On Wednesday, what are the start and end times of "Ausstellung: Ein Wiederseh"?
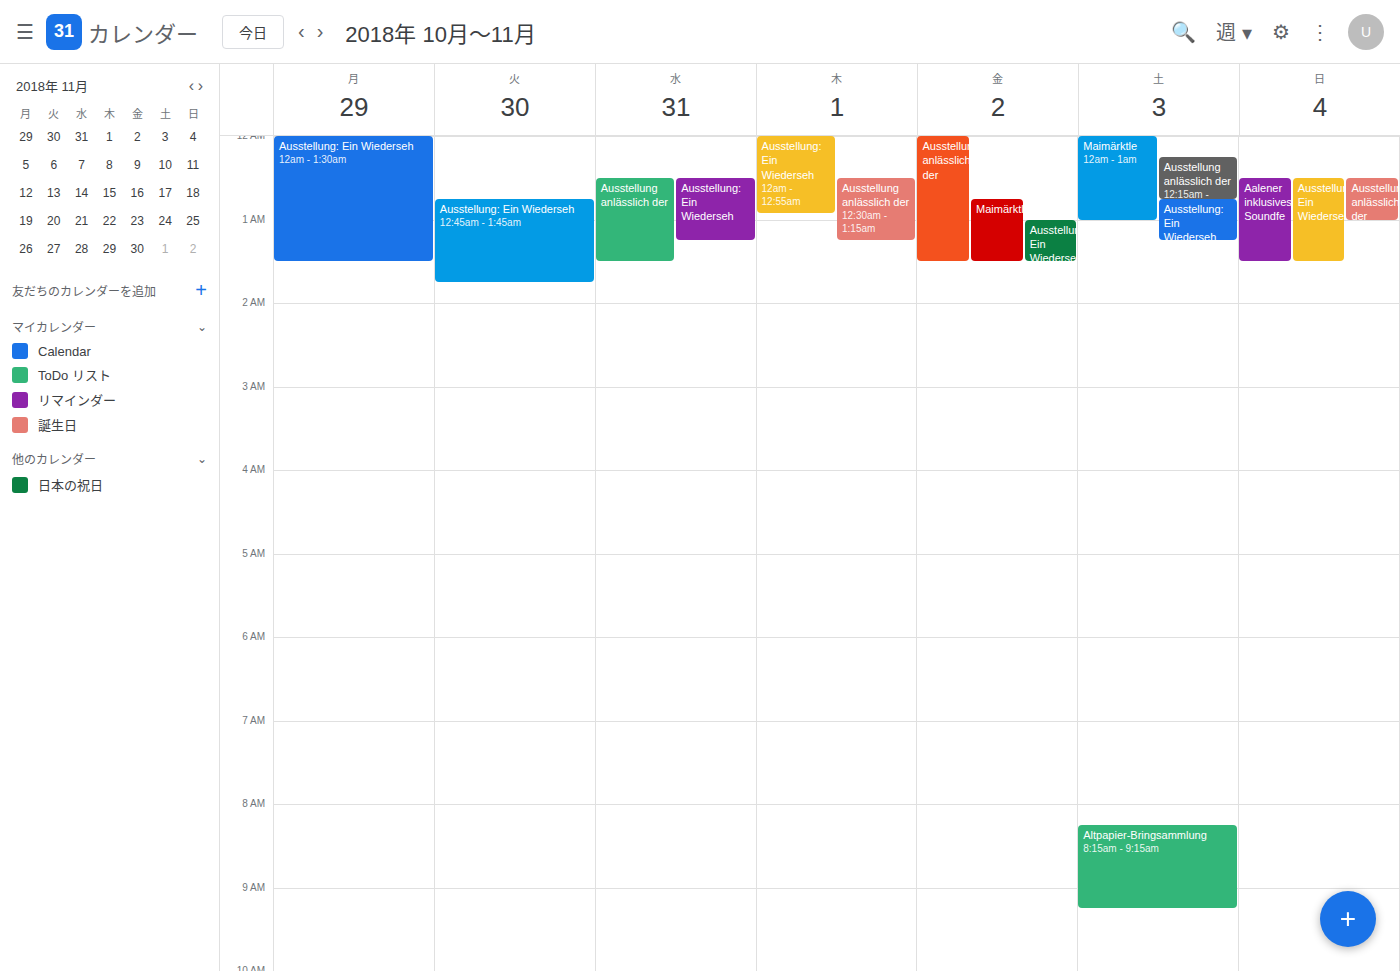
12:30 AM to 1:15 AM